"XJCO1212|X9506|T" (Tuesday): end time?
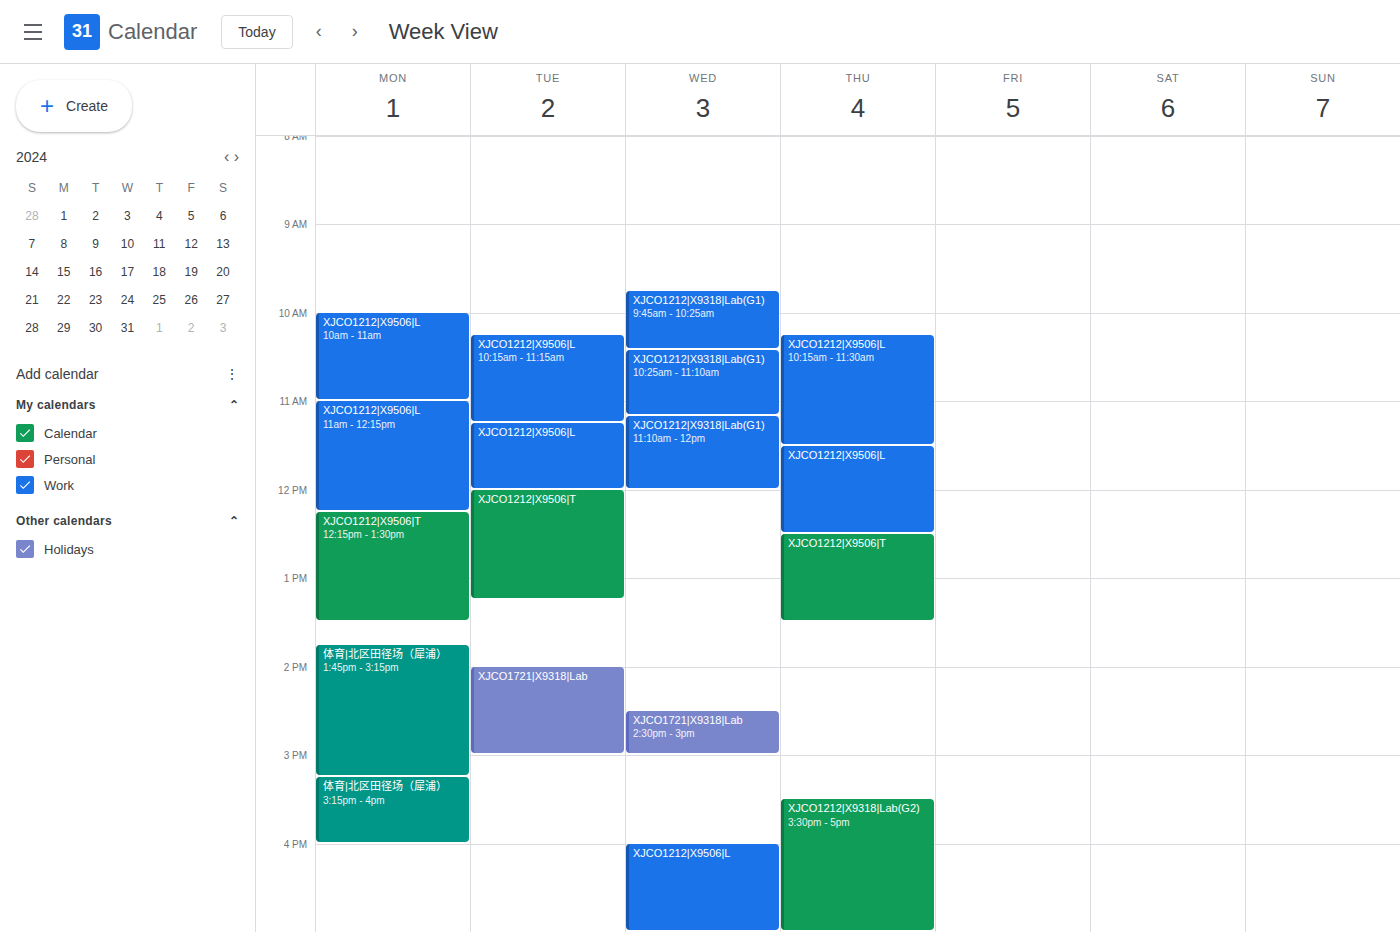
1:15 PM